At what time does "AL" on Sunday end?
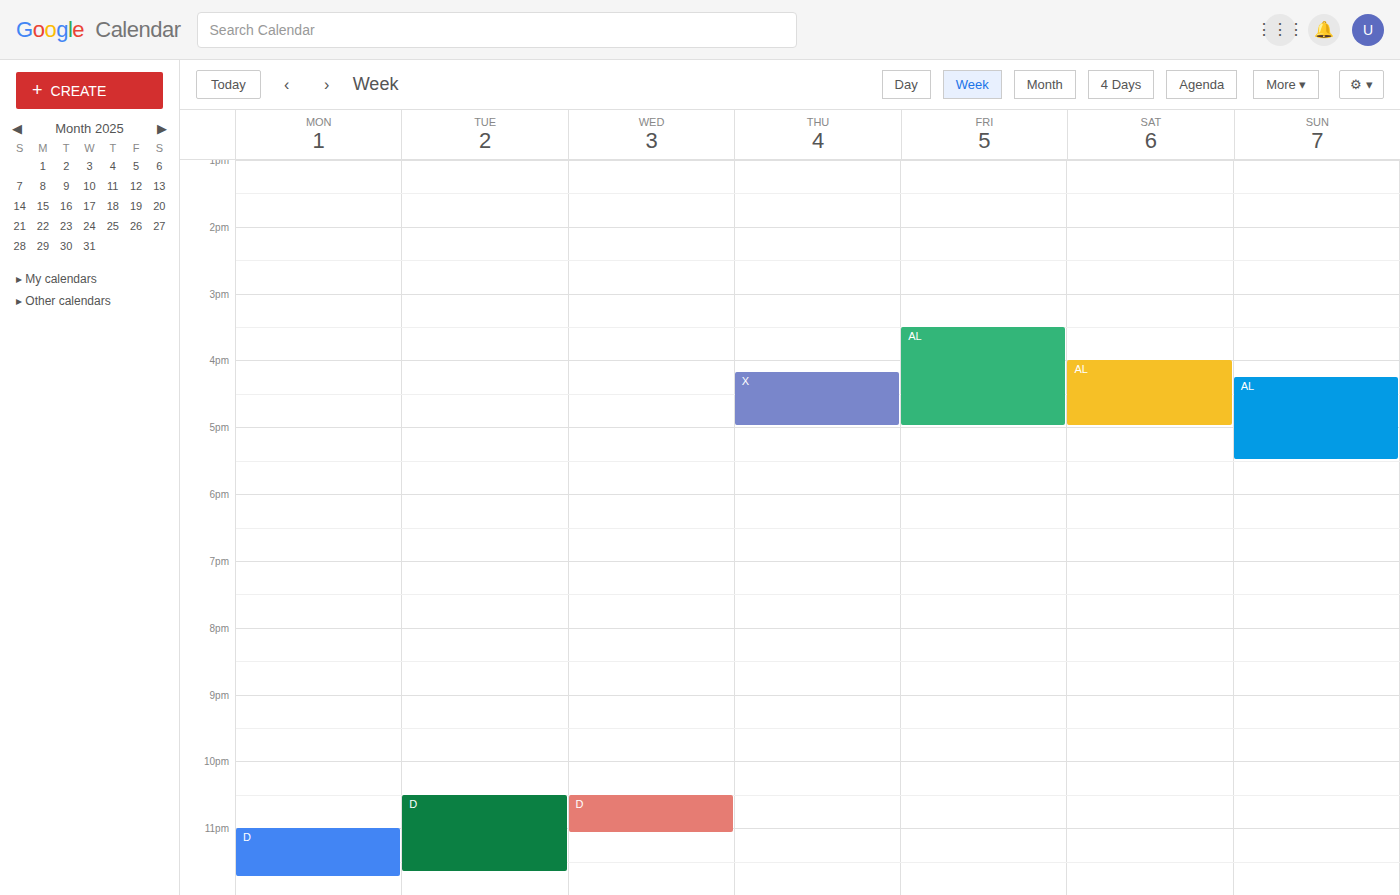
5:30 PM